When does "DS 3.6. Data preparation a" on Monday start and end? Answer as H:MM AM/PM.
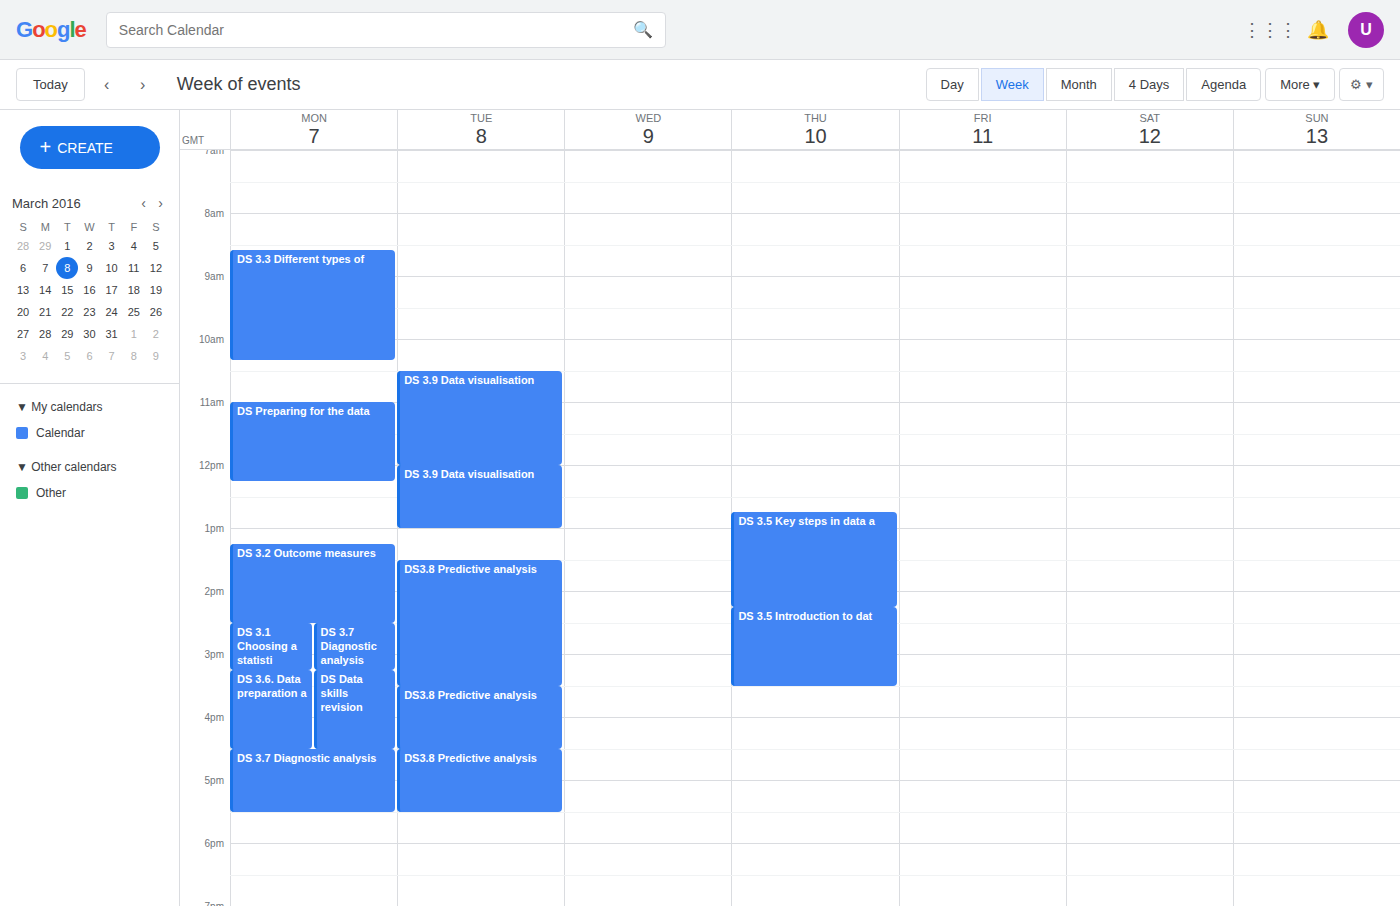
3:15 PM to 4:30 PM